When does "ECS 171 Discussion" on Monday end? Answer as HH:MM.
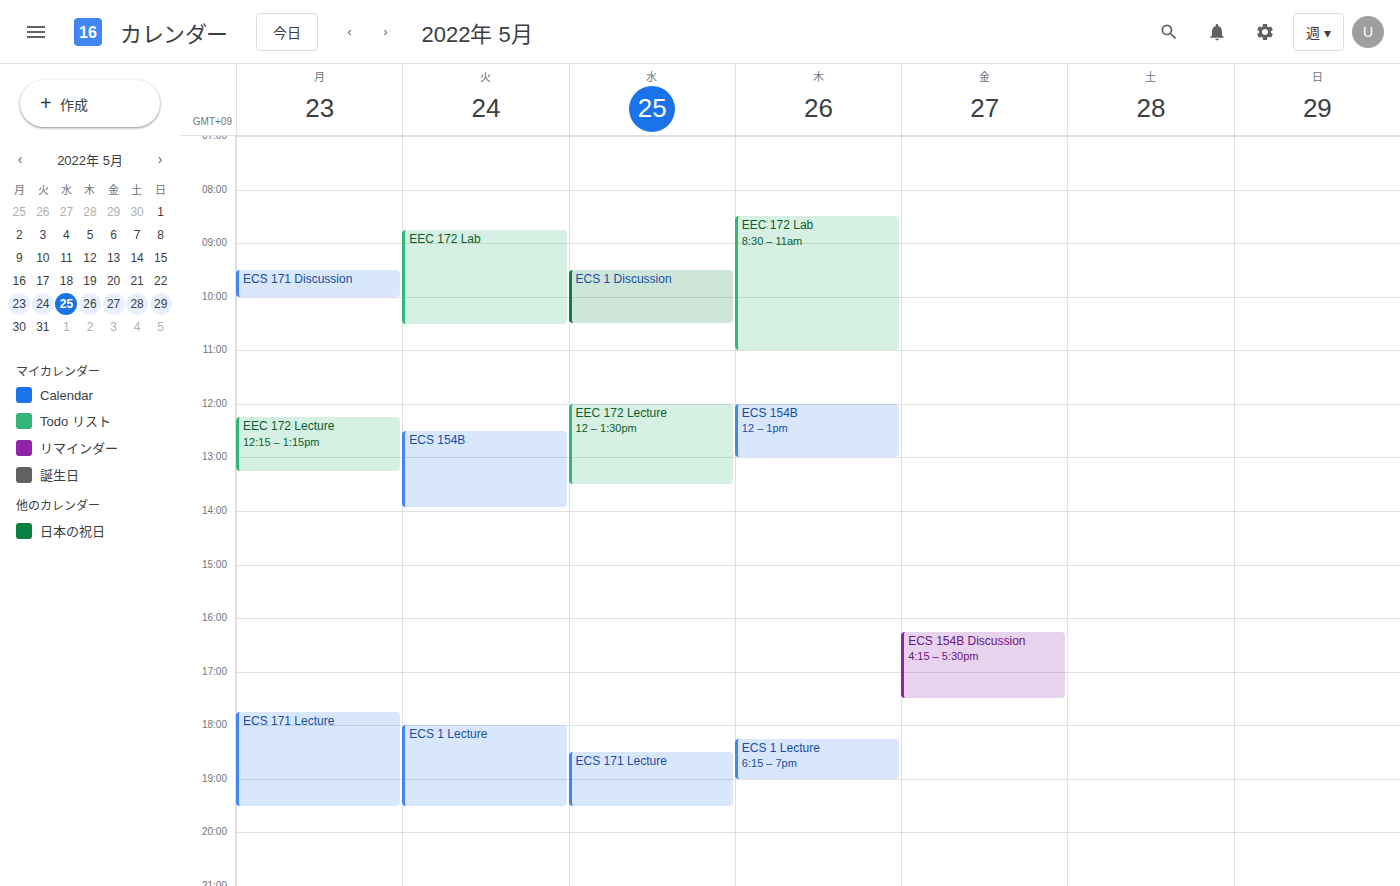
10:00